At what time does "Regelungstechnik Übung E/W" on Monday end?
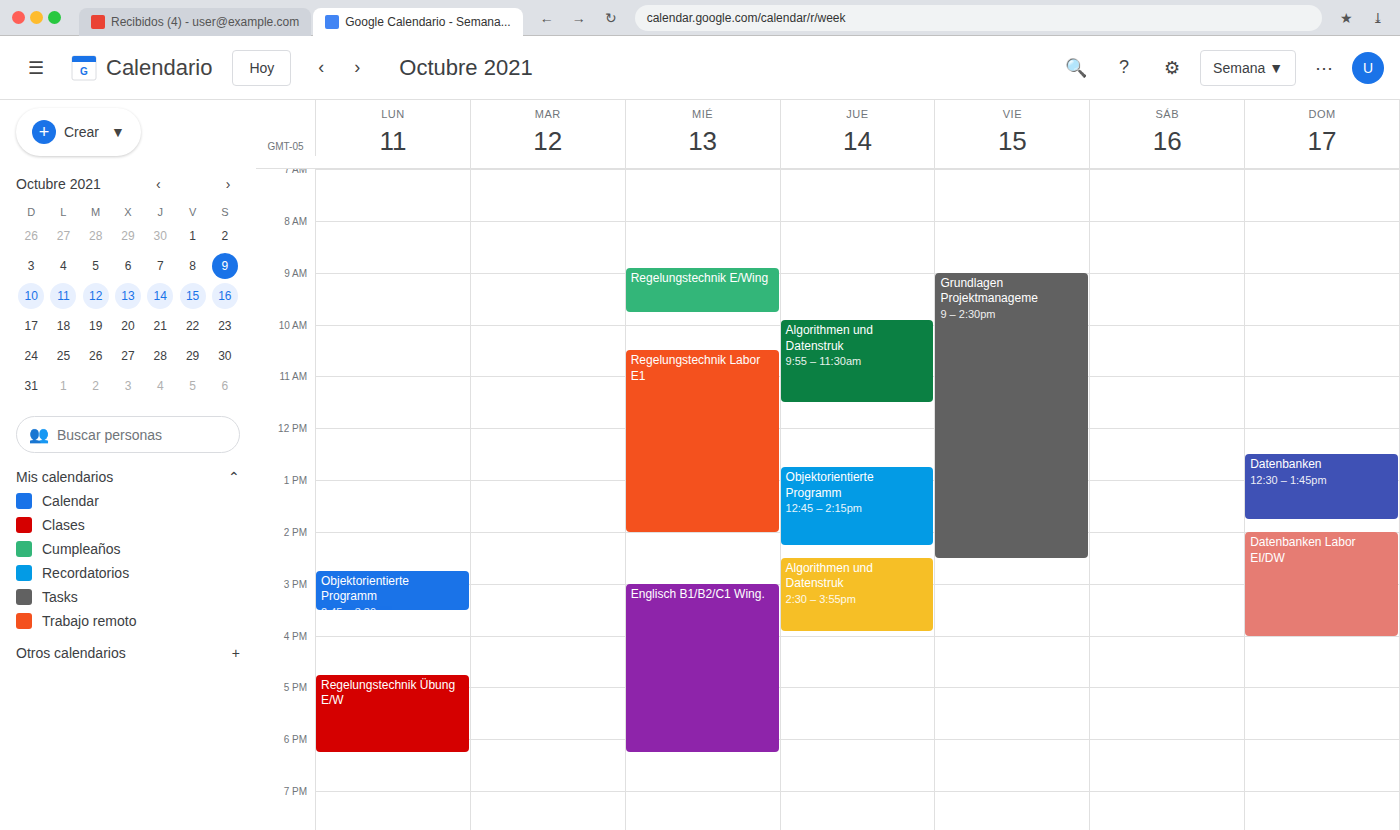
18:15